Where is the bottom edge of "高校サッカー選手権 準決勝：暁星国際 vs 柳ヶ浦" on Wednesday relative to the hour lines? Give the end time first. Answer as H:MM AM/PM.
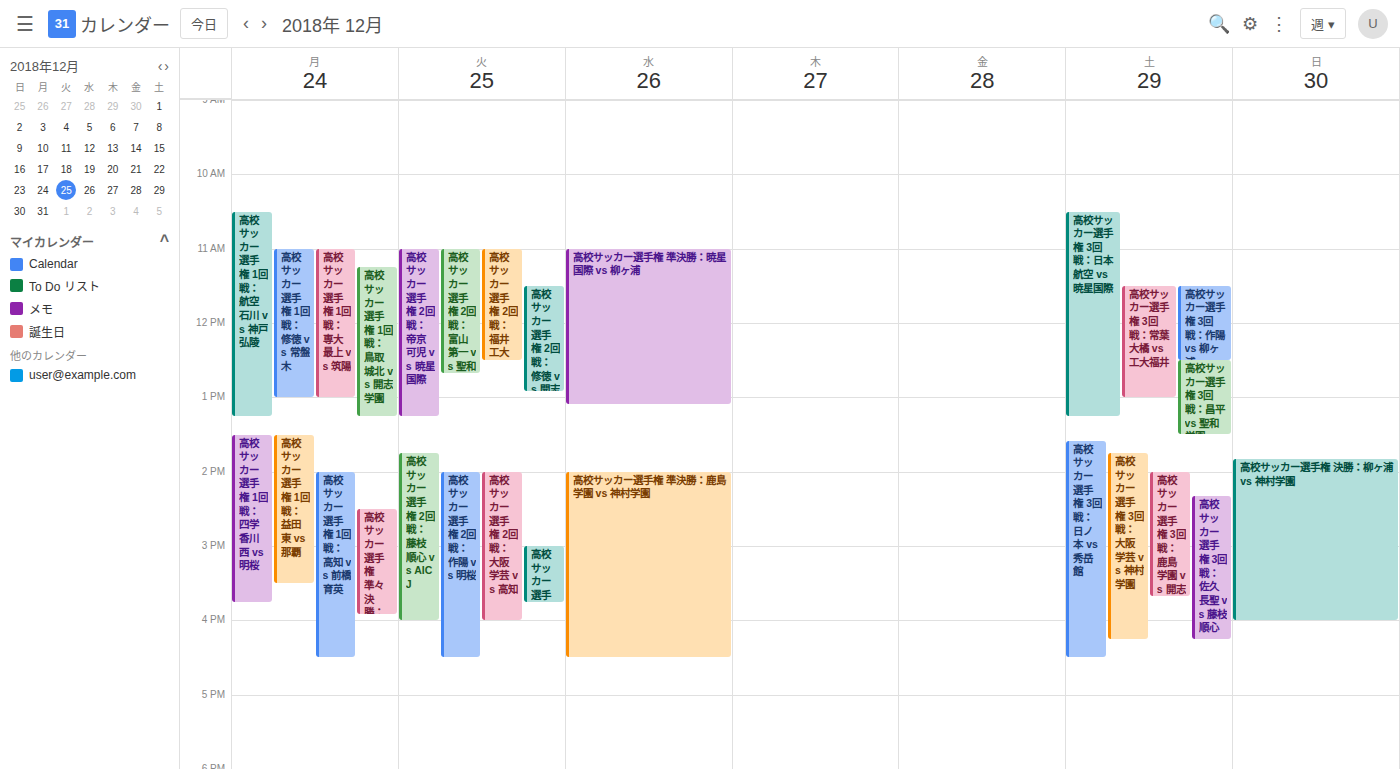
1:05 PM -- neither: 5 minutes below the 1 PM line and 55 minutes above the 2 PM line.